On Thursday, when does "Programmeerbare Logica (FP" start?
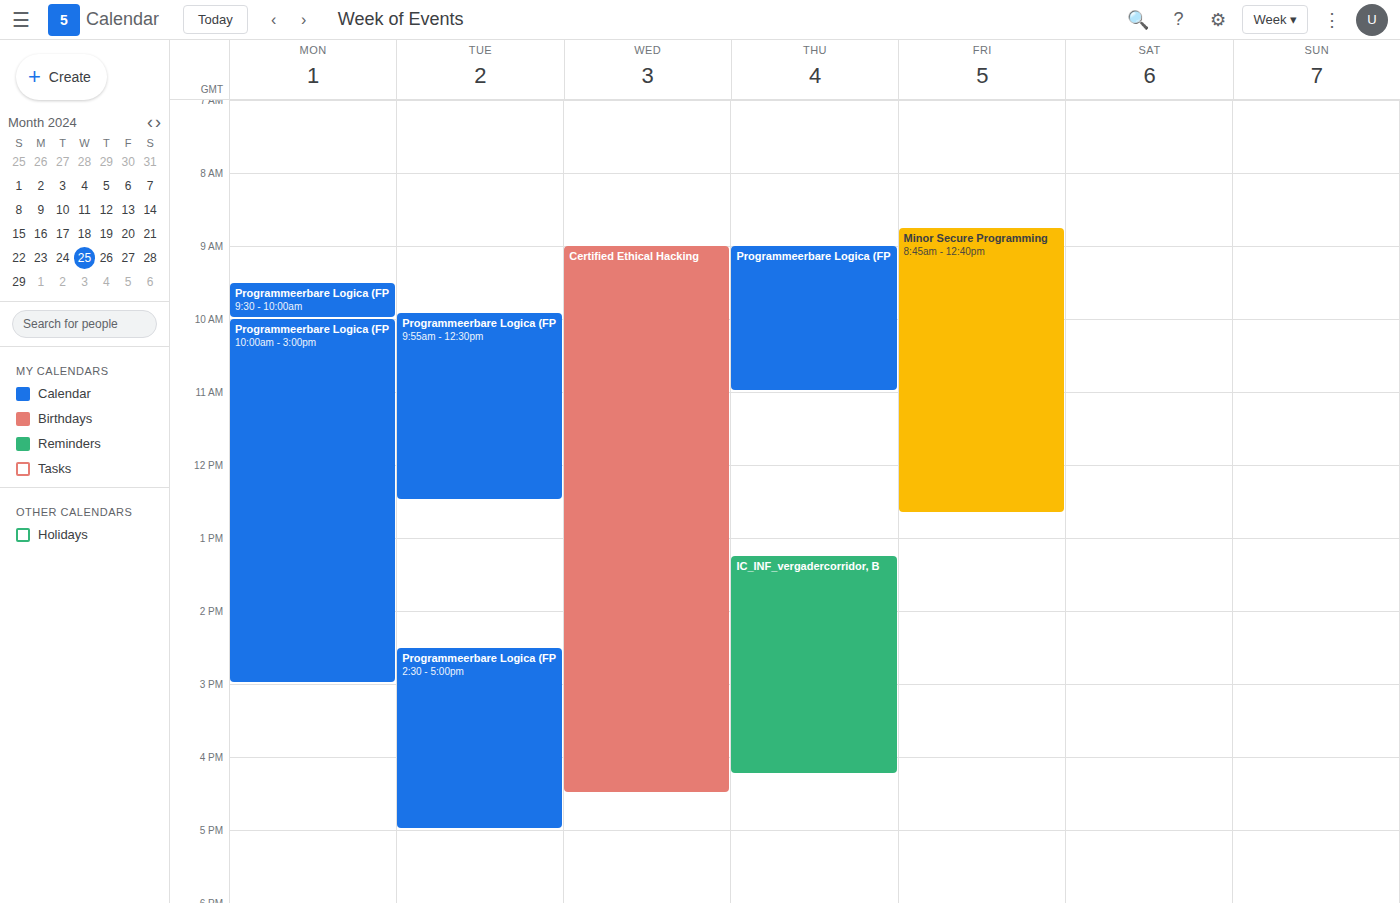
9:00 AM